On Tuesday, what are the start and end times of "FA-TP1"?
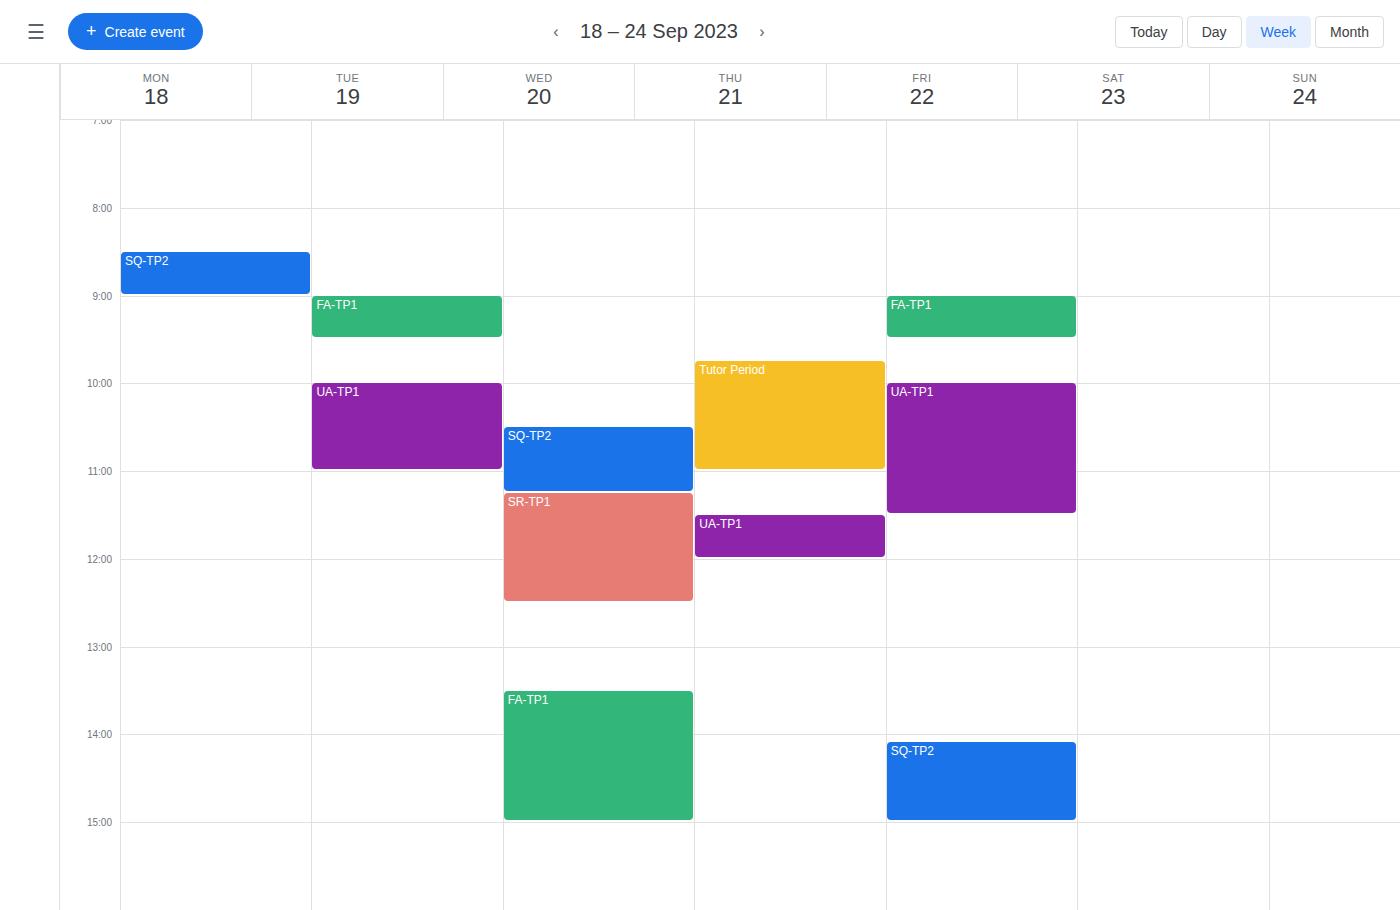
9:00 AM to 9:30 AM